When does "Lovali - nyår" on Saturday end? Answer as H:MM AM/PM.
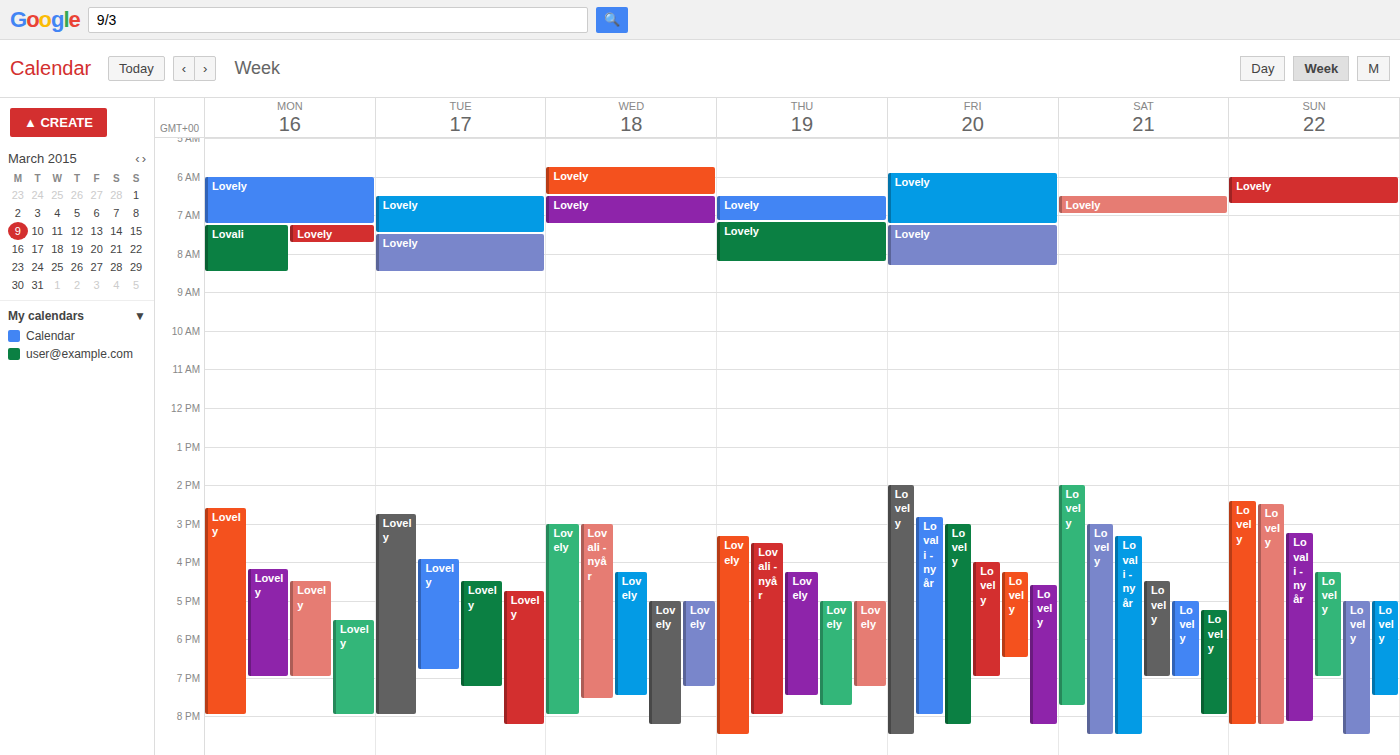
8:30 PM